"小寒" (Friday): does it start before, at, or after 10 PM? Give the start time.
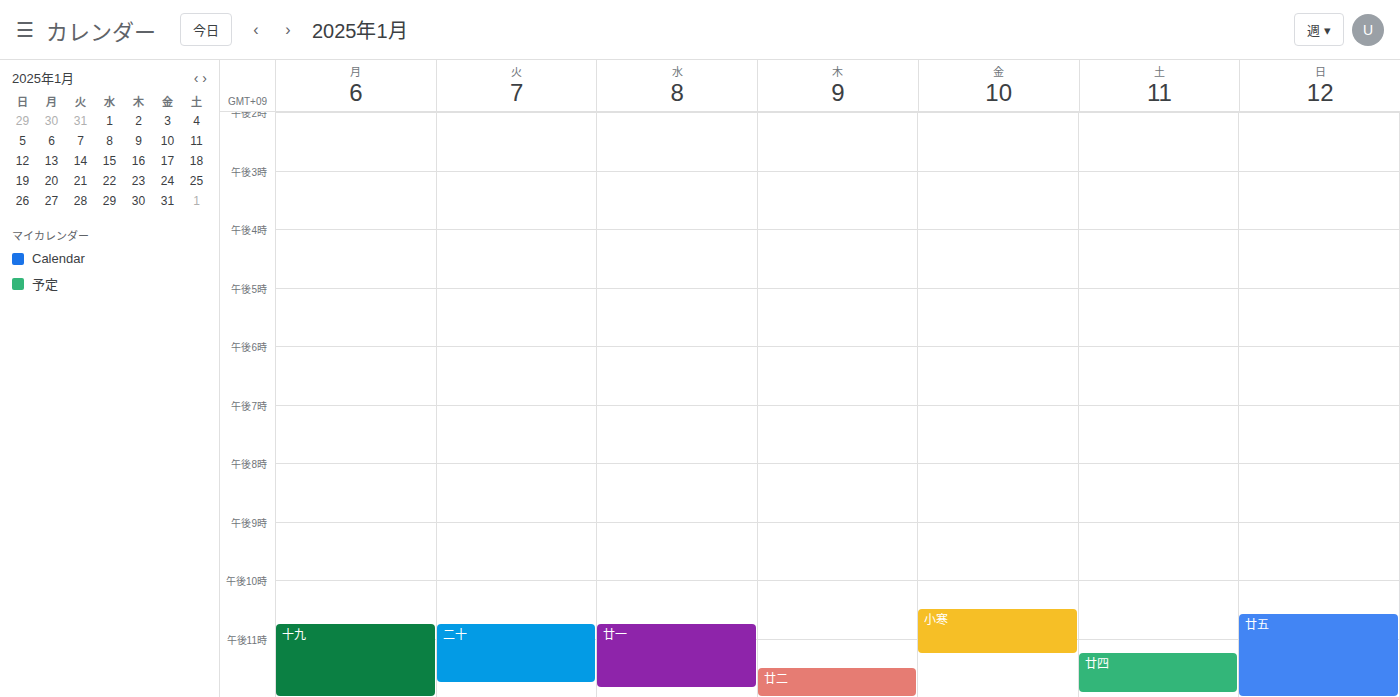
10:30 PM -- after 10 PM, 30 minutes below the 10 PM line.